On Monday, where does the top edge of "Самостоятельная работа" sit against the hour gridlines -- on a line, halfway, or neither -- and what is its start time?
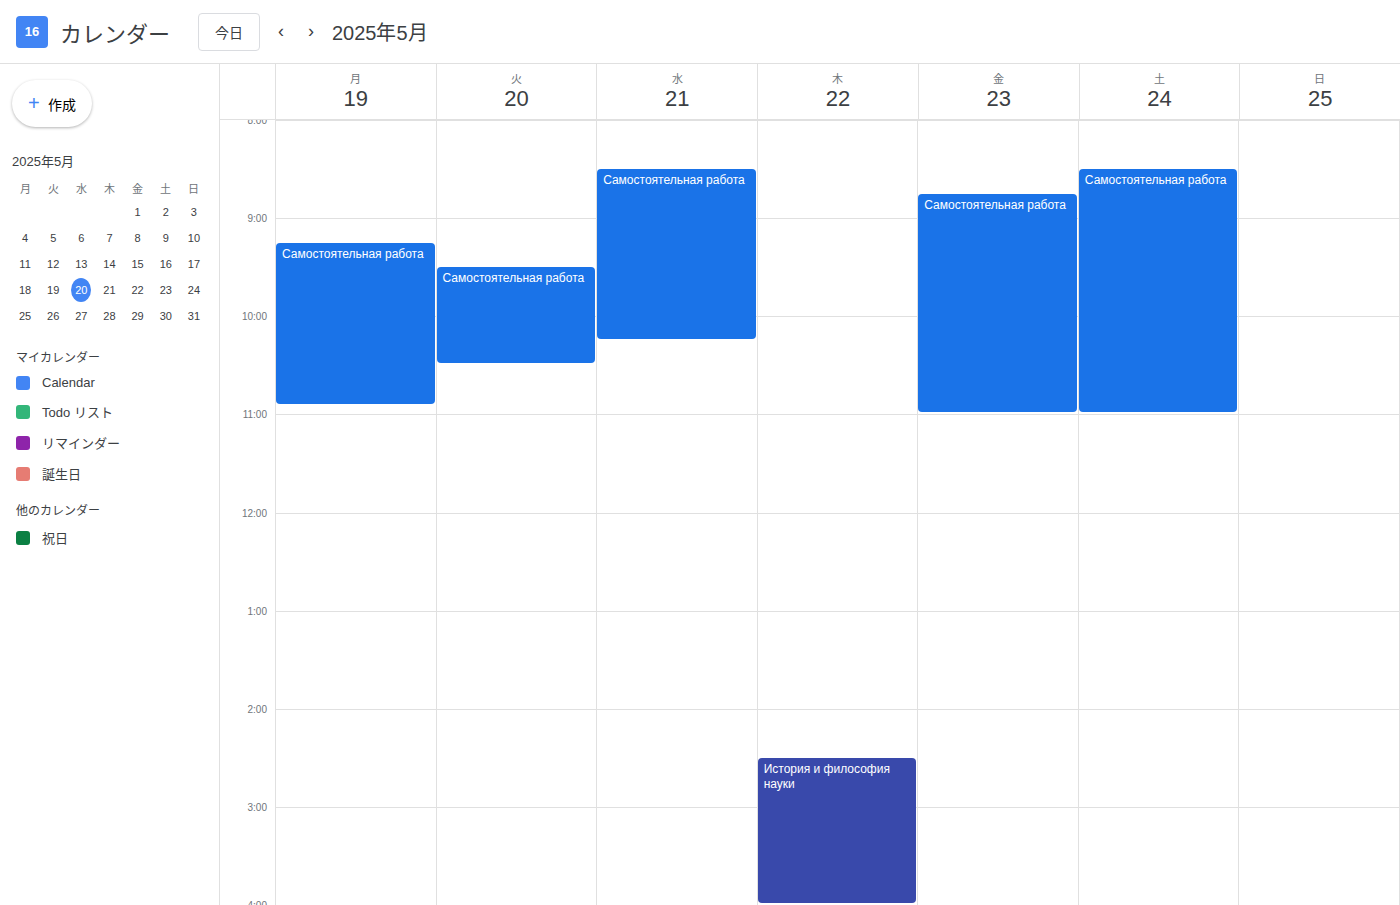
09:15 -- neither: a quarter of the way from the 09:00 line to the 10:00 line.